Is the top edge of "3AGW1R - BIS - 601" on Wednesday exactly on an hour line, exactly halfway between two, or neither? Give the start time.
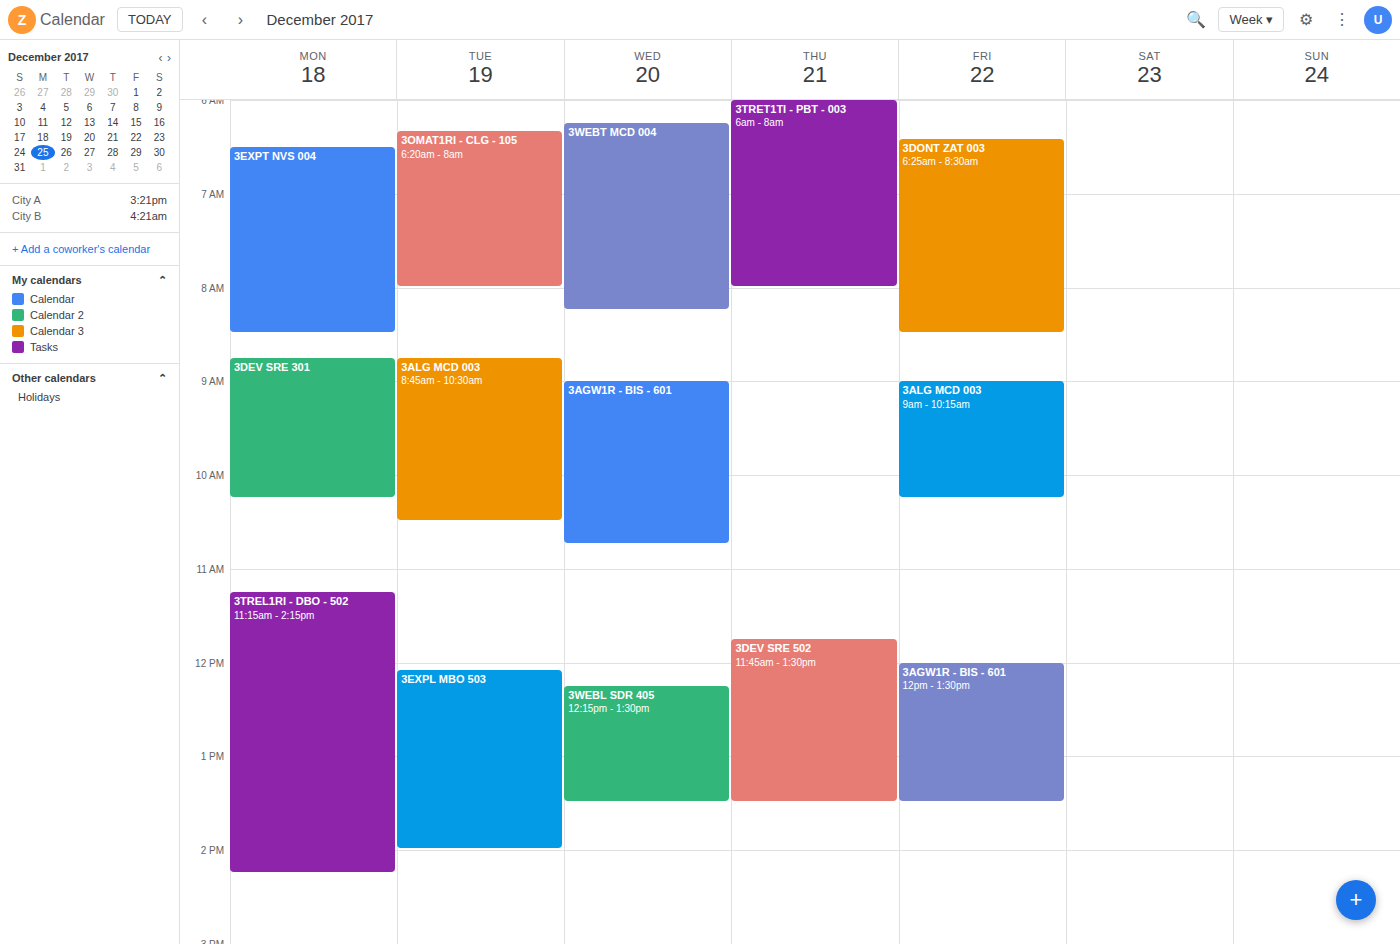
9:00 AM -- exactly on the 9 AM line.